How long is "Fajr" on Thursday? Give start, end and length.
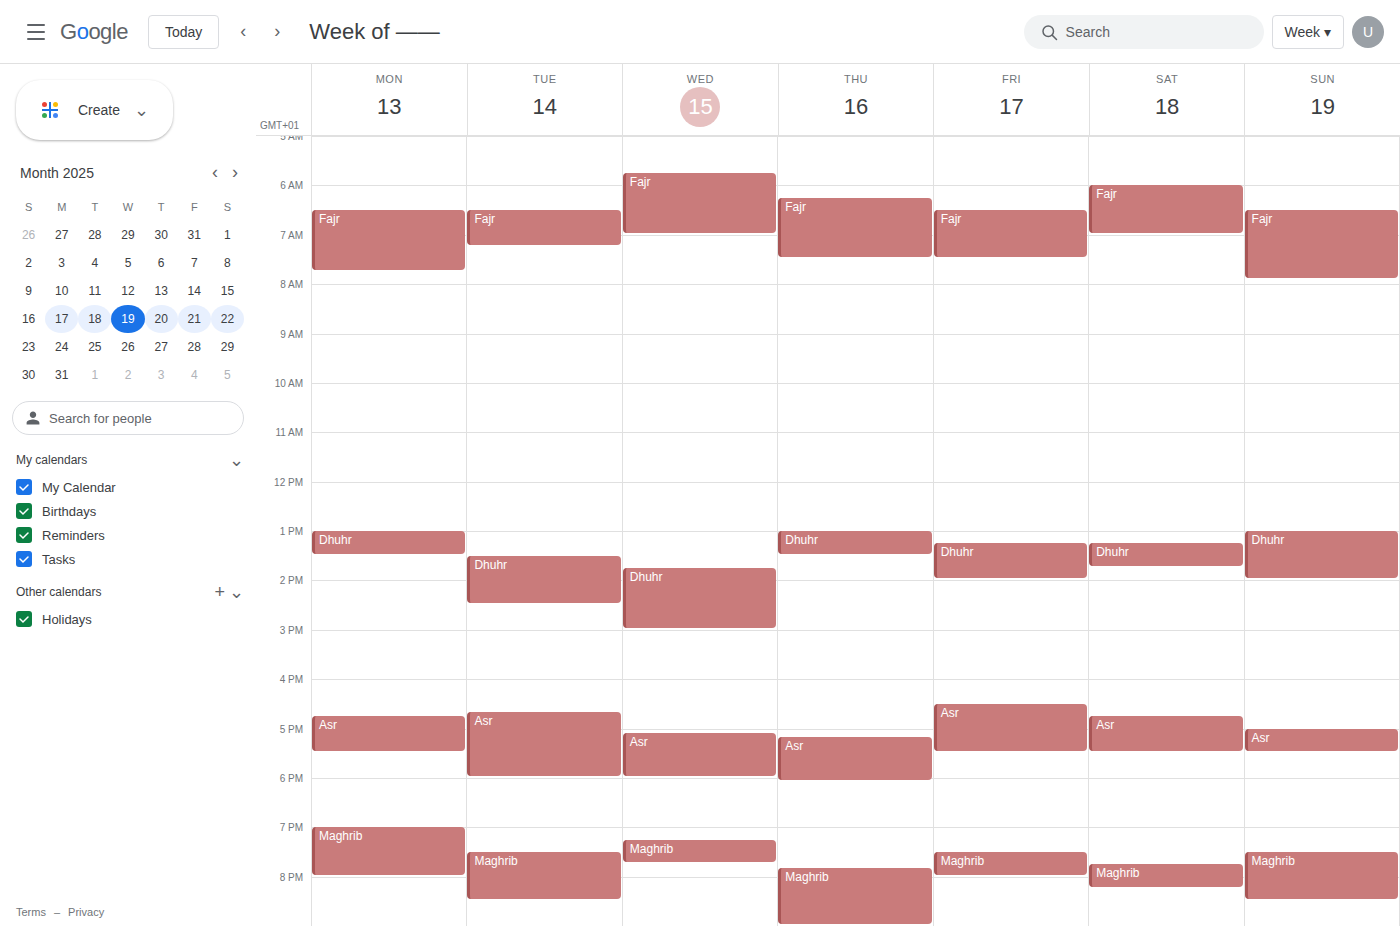
6:15 AM to 7:30 AM, 1 hour 15 minutes